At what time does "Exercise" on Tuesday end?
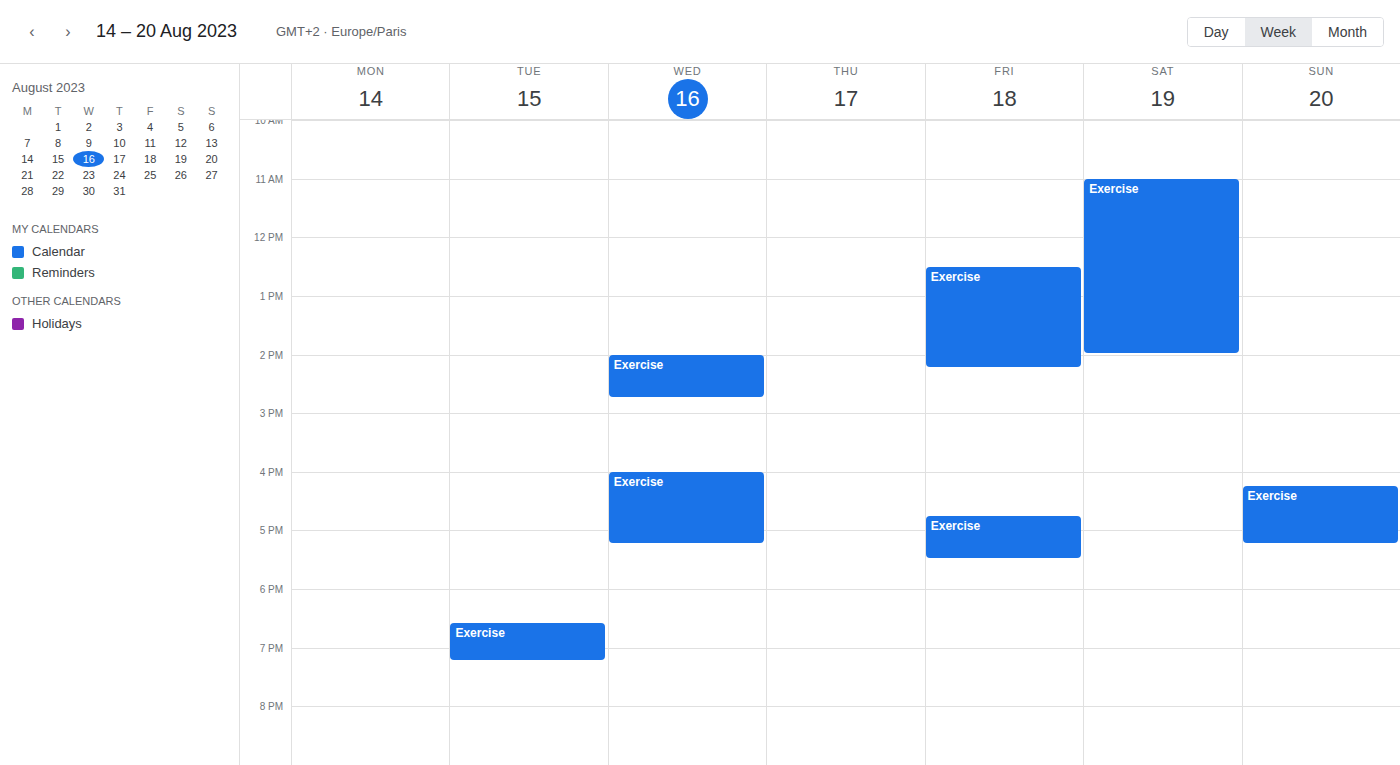
7:15 PM